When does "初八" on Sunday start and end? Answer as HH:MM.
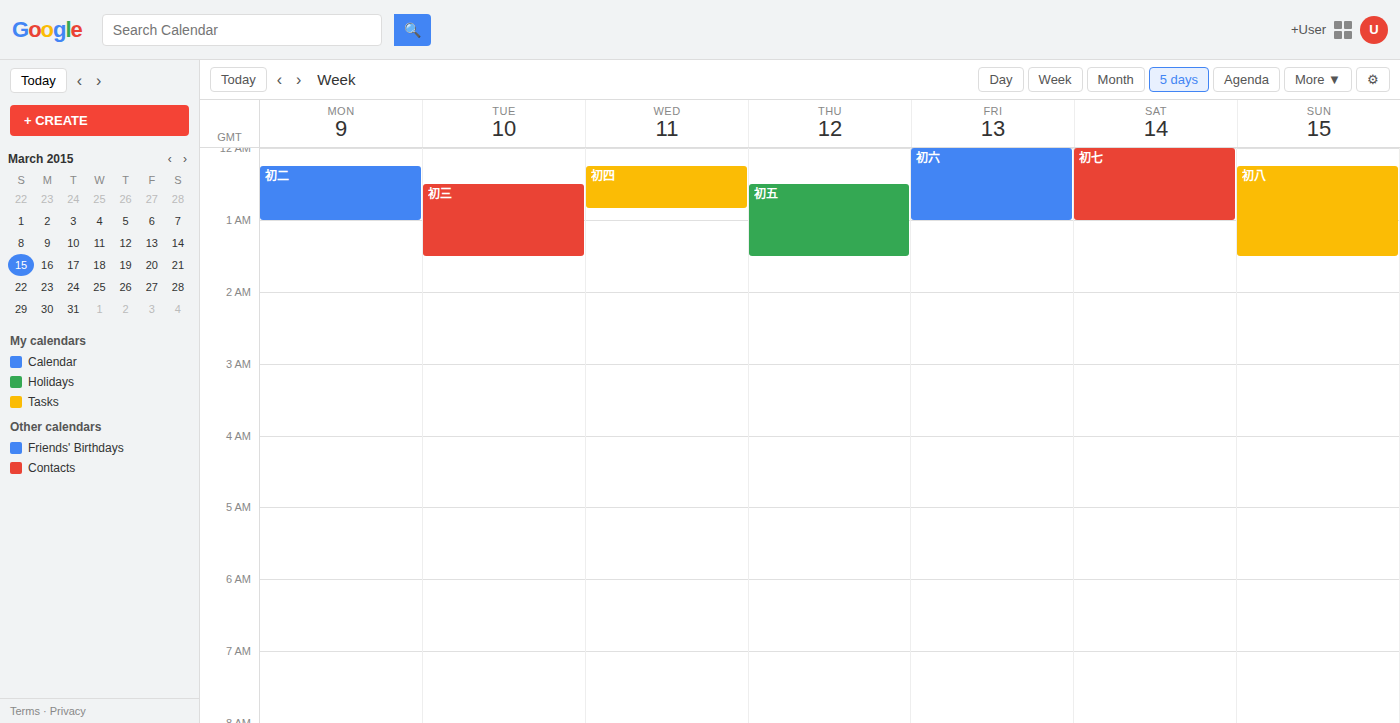
00:15 to 01:30